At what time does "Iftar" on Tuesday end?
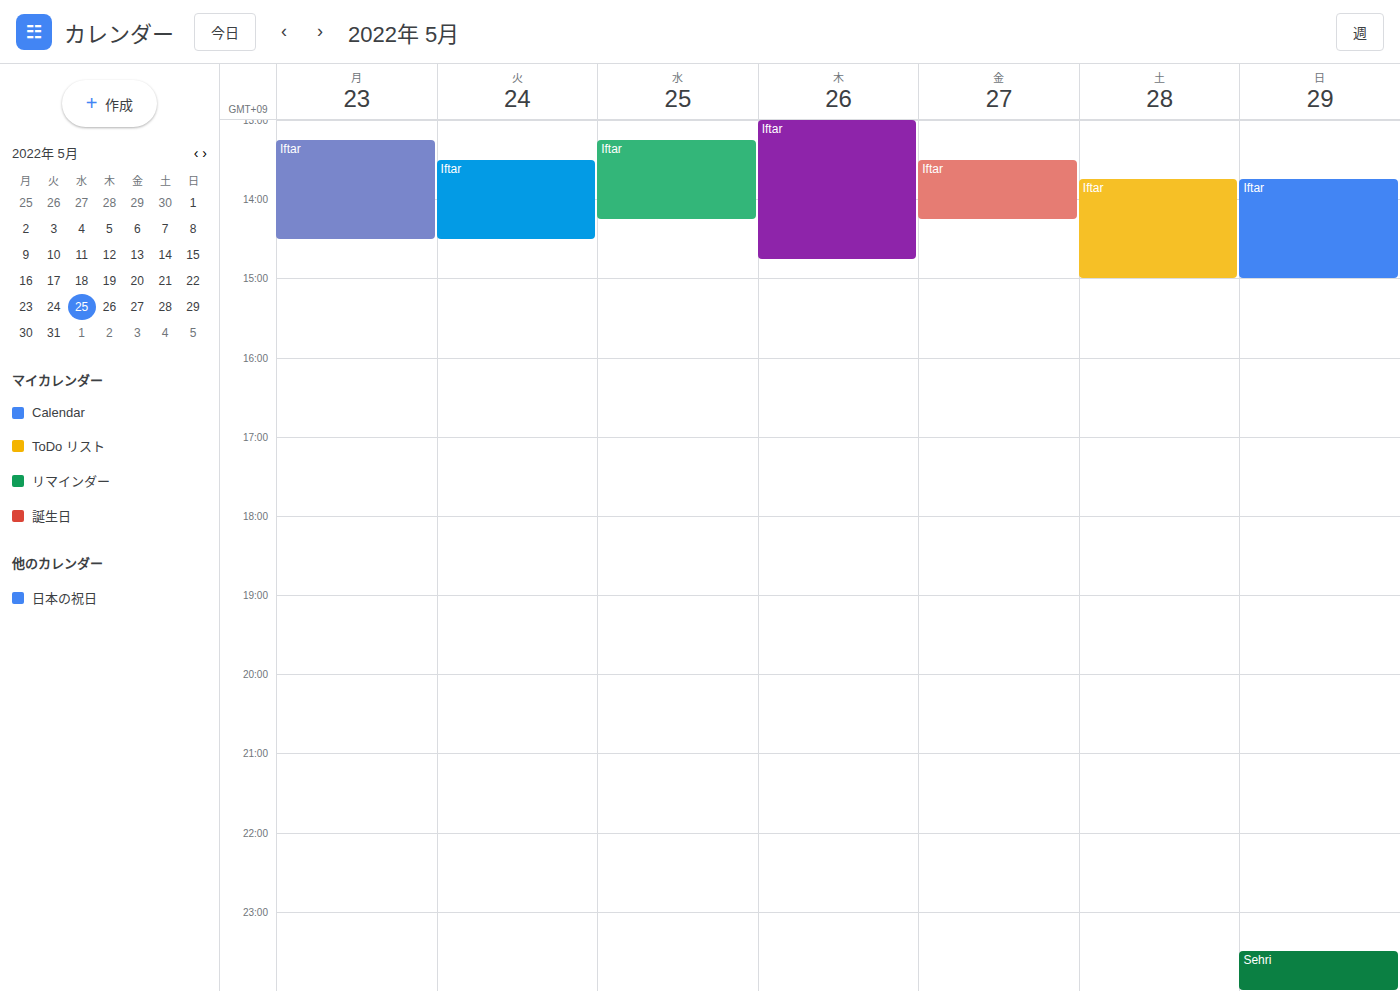
2:30 PM